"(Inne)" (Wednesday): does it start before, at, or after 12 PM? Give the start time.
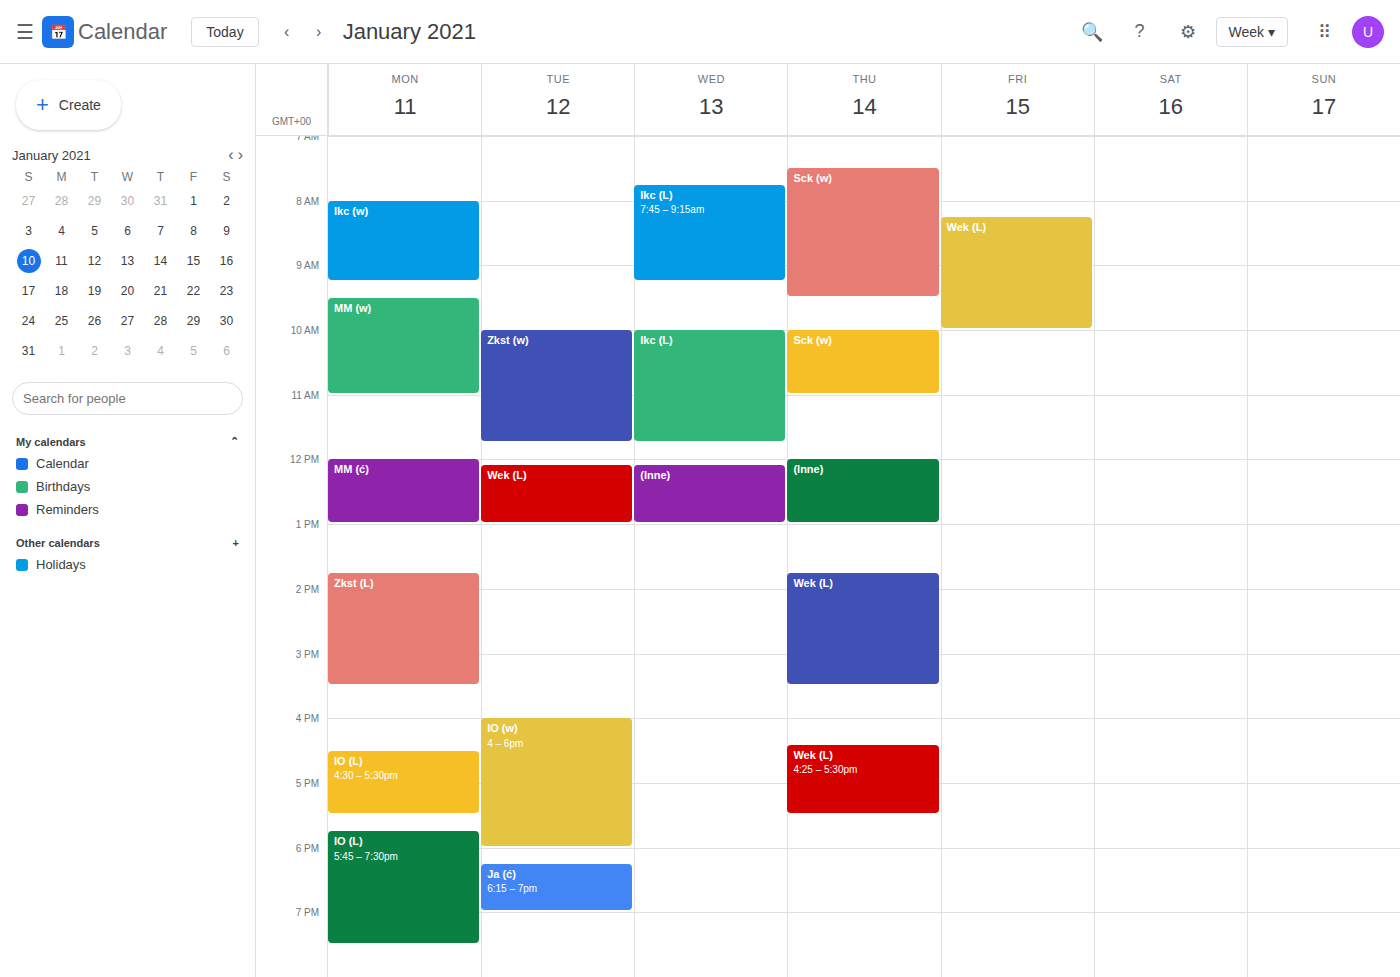
12:05 PM -- after 12 PM, 5 minutes below the 12 PM line.